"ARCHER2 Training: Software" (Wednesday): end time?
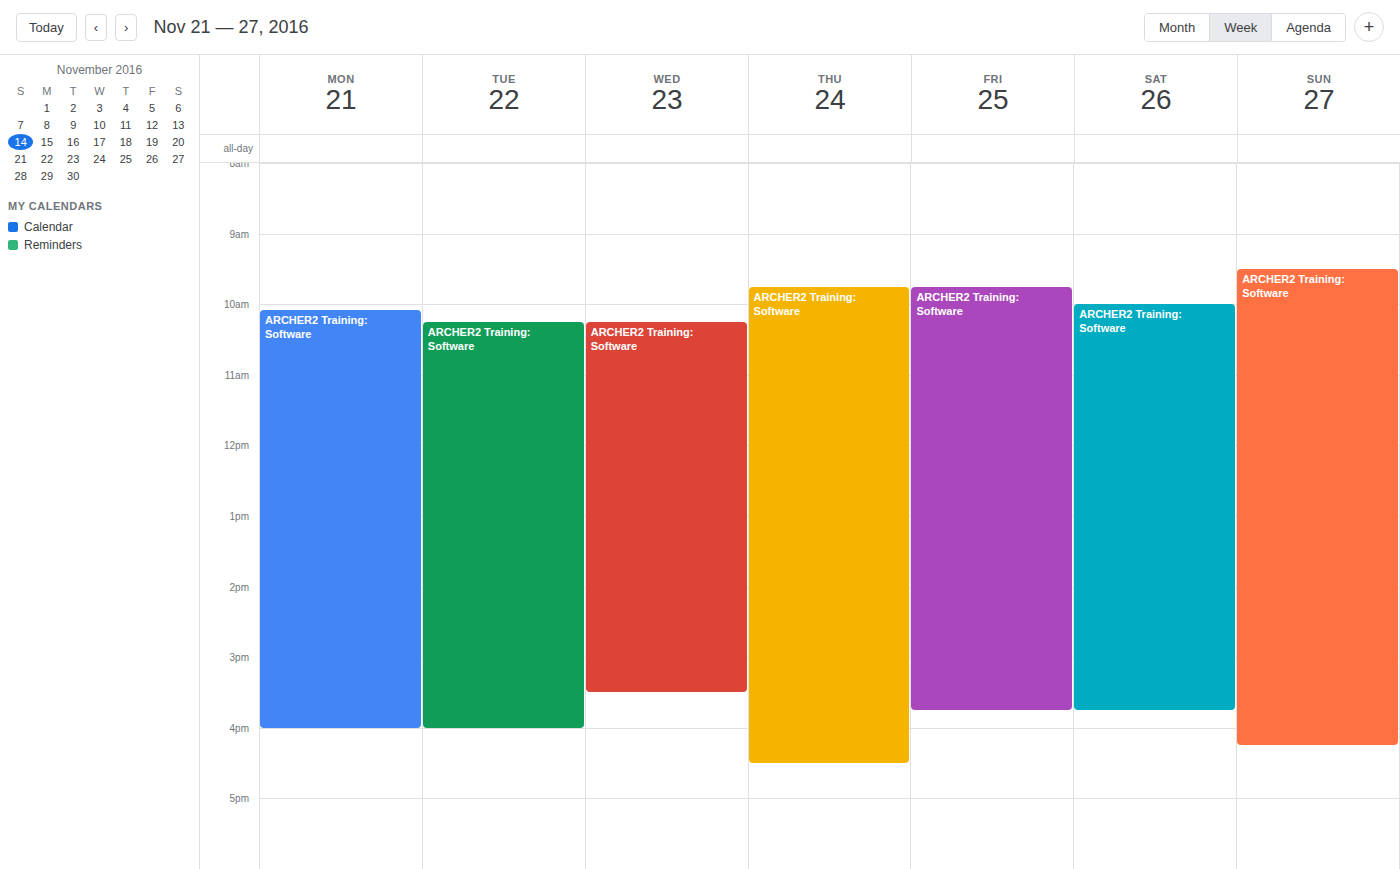
3:30 PM